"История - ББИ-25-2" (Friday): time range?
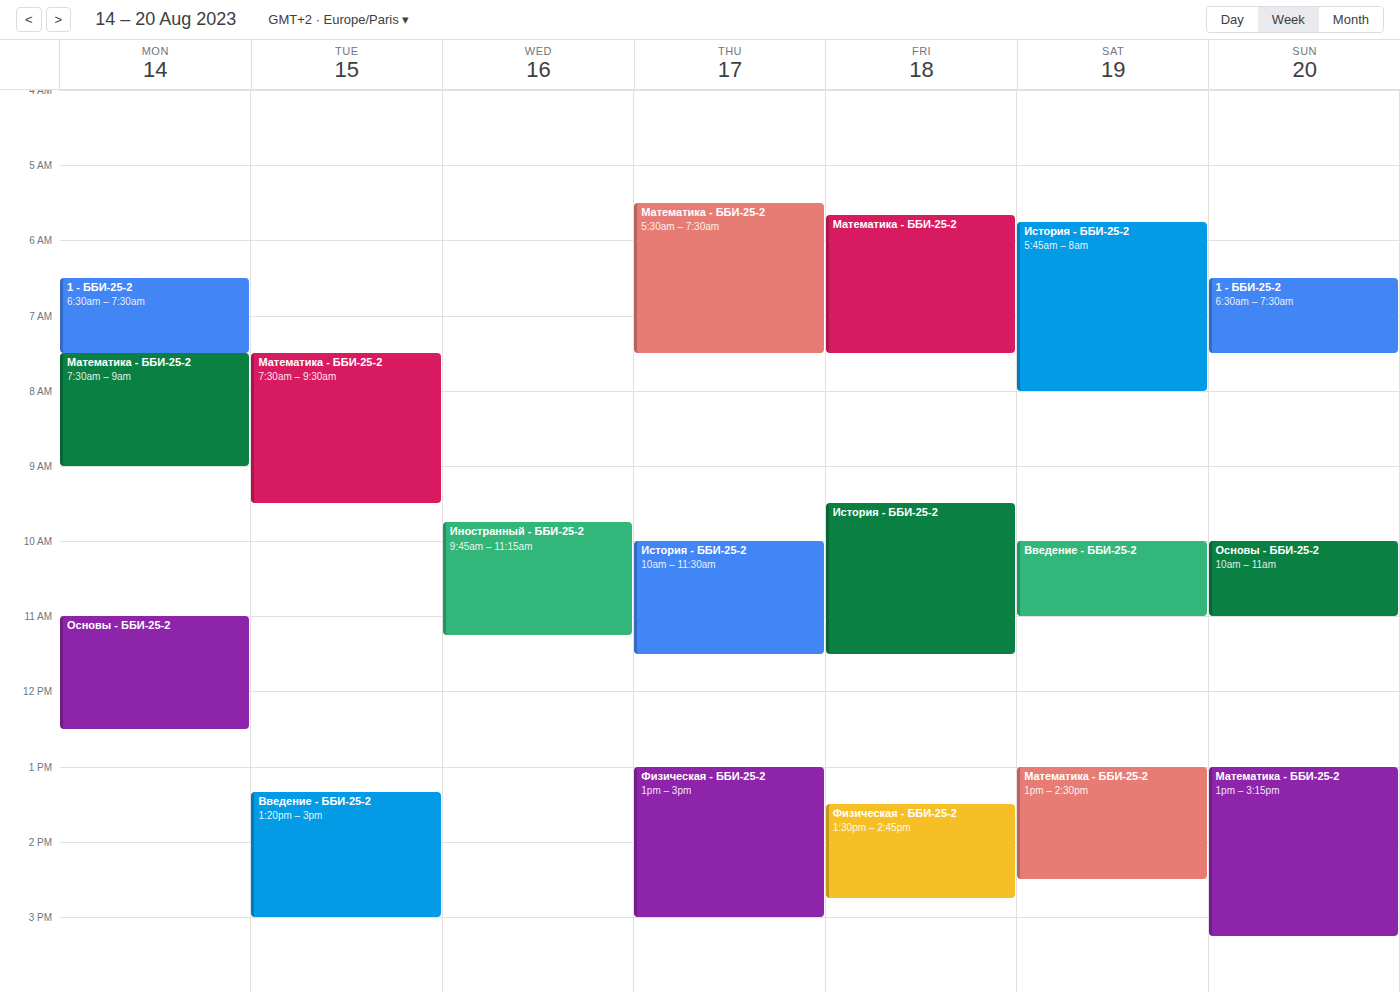
9:30 AM to 11:30 AM